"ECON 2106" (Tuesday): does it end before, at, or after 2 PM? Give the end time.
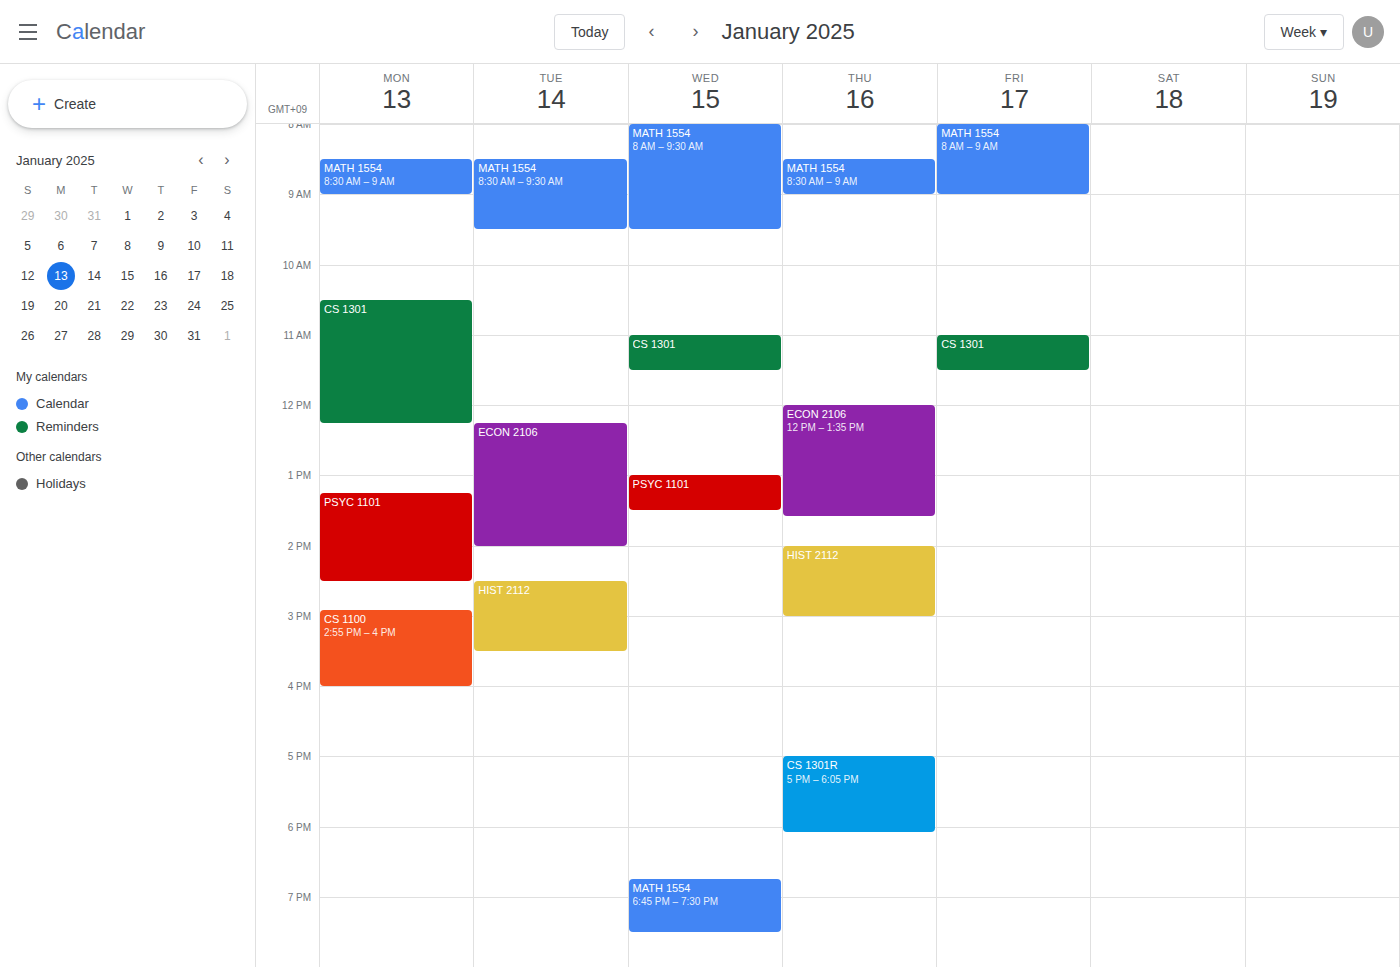
2:00 PM -- exactly at 2 PM, on the 2 PM line.